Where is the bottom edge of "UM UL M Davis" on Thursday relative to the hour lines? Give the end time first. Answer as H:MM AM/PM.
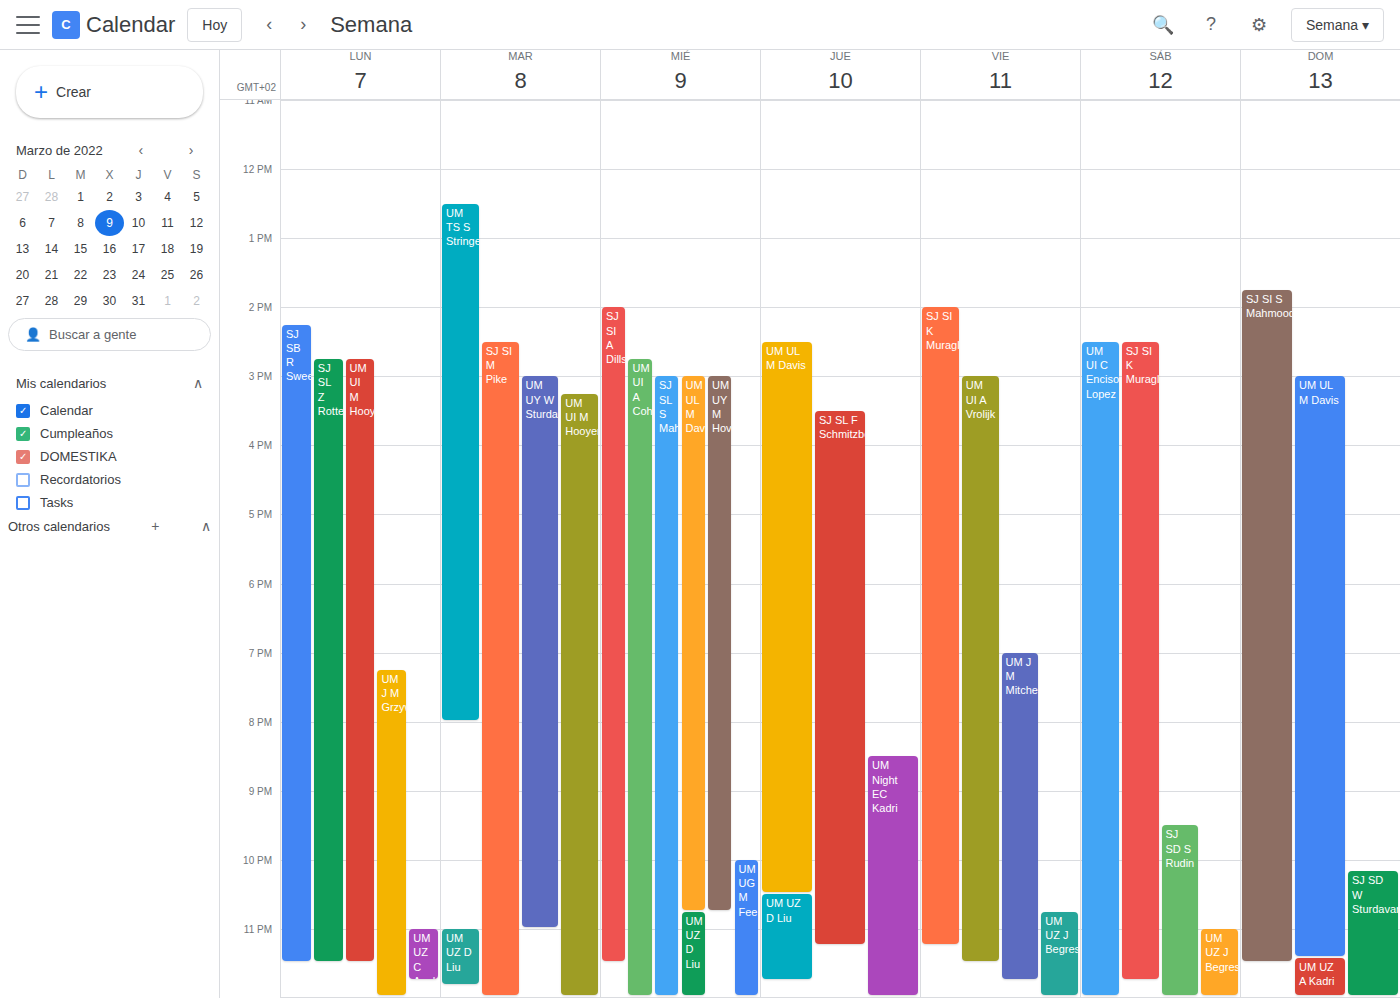
10:30 PM -- halfway between the 10 PM and 11 PM lines.